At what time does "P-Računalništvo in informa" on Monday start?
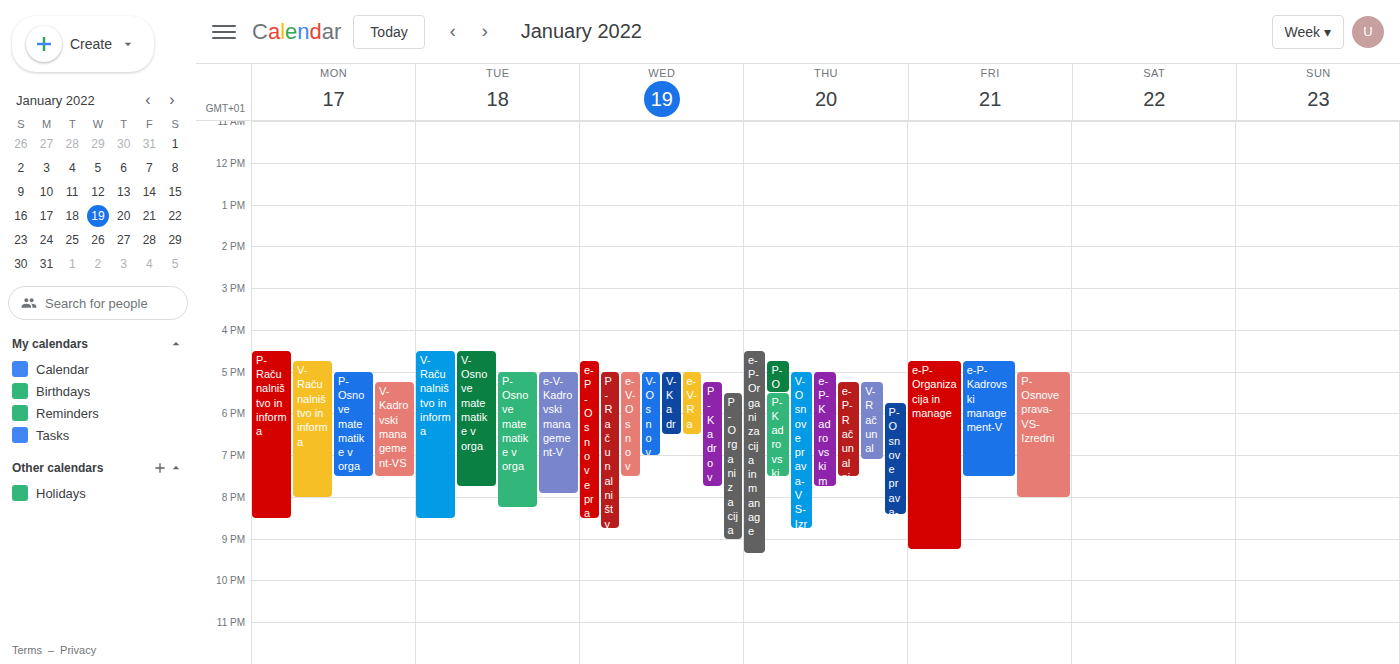
4:30 PM